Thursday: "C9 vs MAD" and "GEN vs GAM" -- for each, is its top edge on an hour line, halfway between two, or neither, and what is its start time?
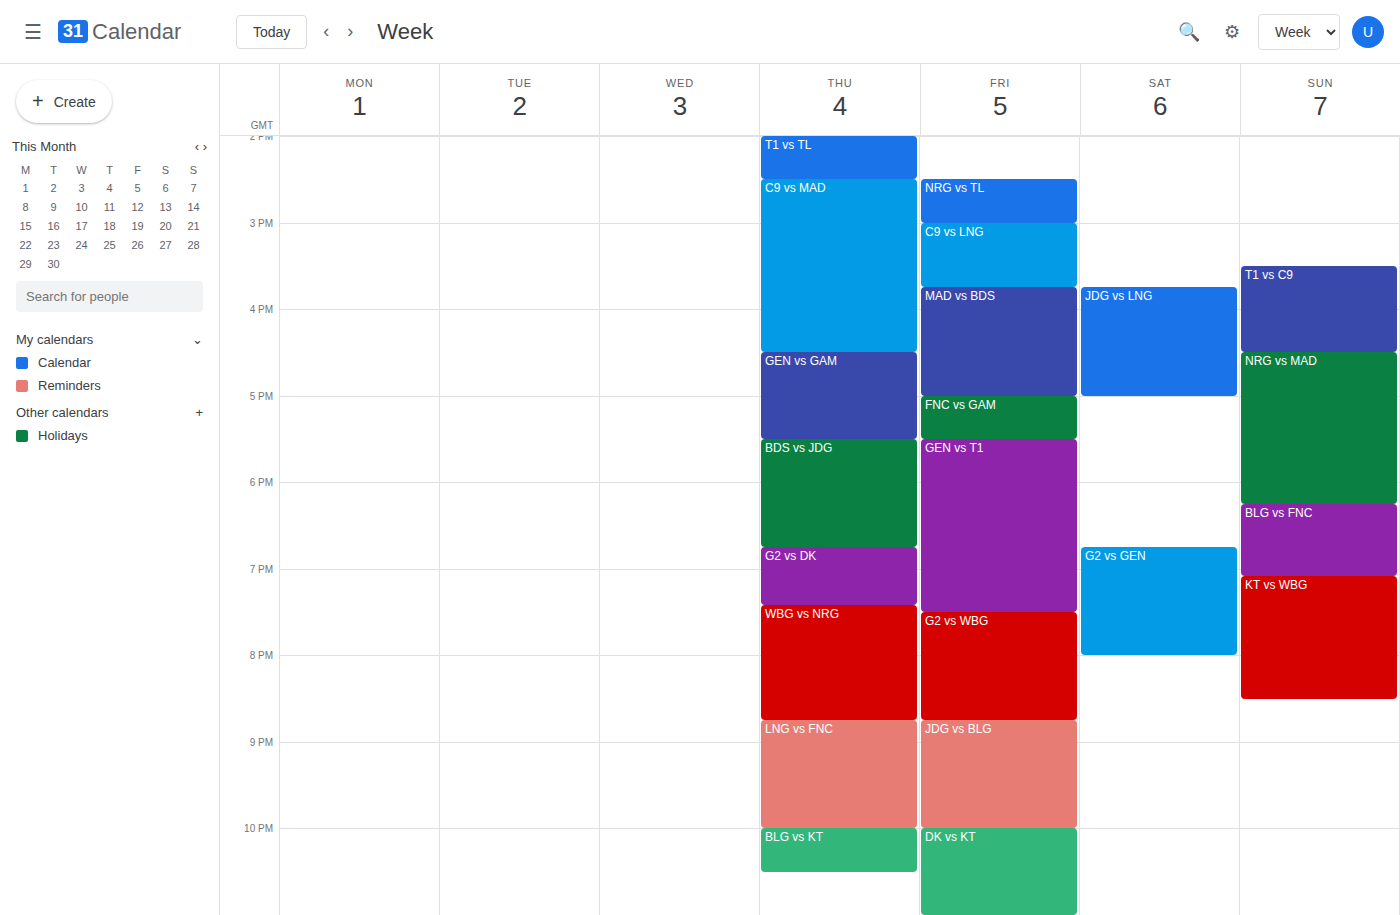
"C9 vs MAD": 2:30 PM, halfway between the 2 PM and 3 PM lines. "GEN vs GAM": 4:30 PM, halfway between the 4 PM and 5 PM lines.